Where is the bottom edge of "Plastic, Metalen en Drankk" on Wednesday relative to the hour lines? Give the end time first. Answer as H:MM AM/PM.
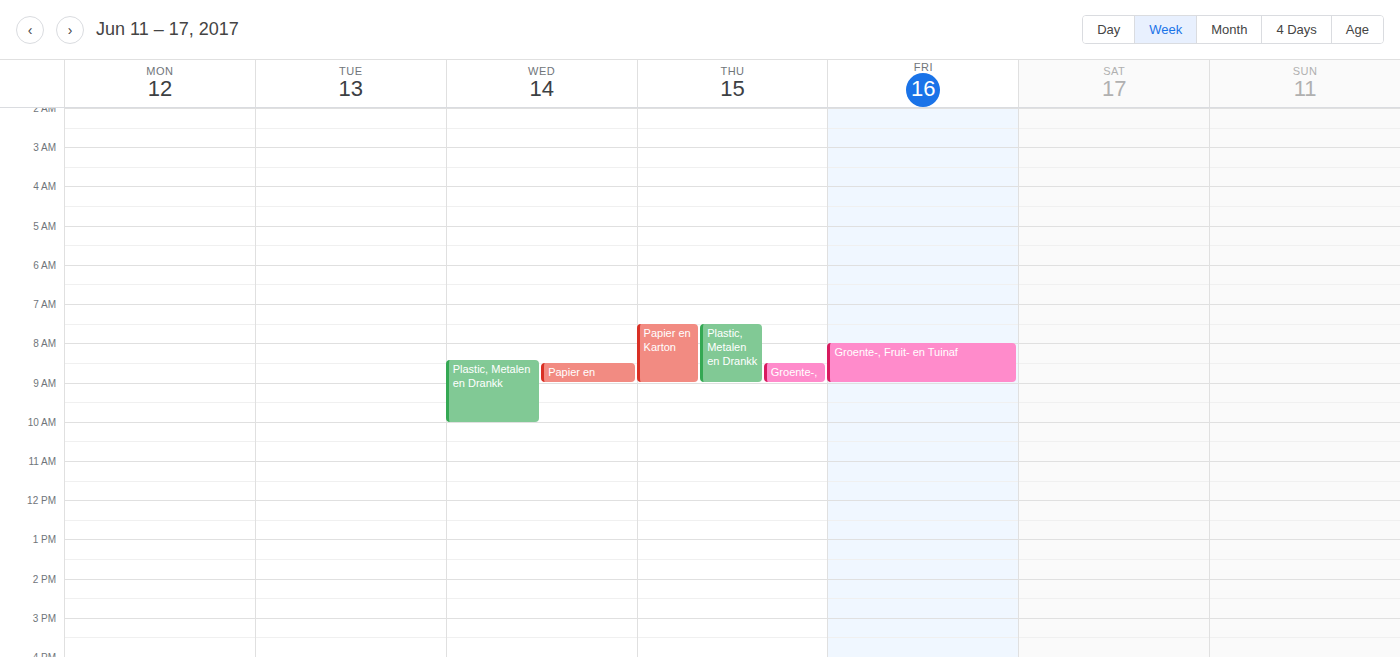
10:00 AM -- exactly on the 10 AM line.